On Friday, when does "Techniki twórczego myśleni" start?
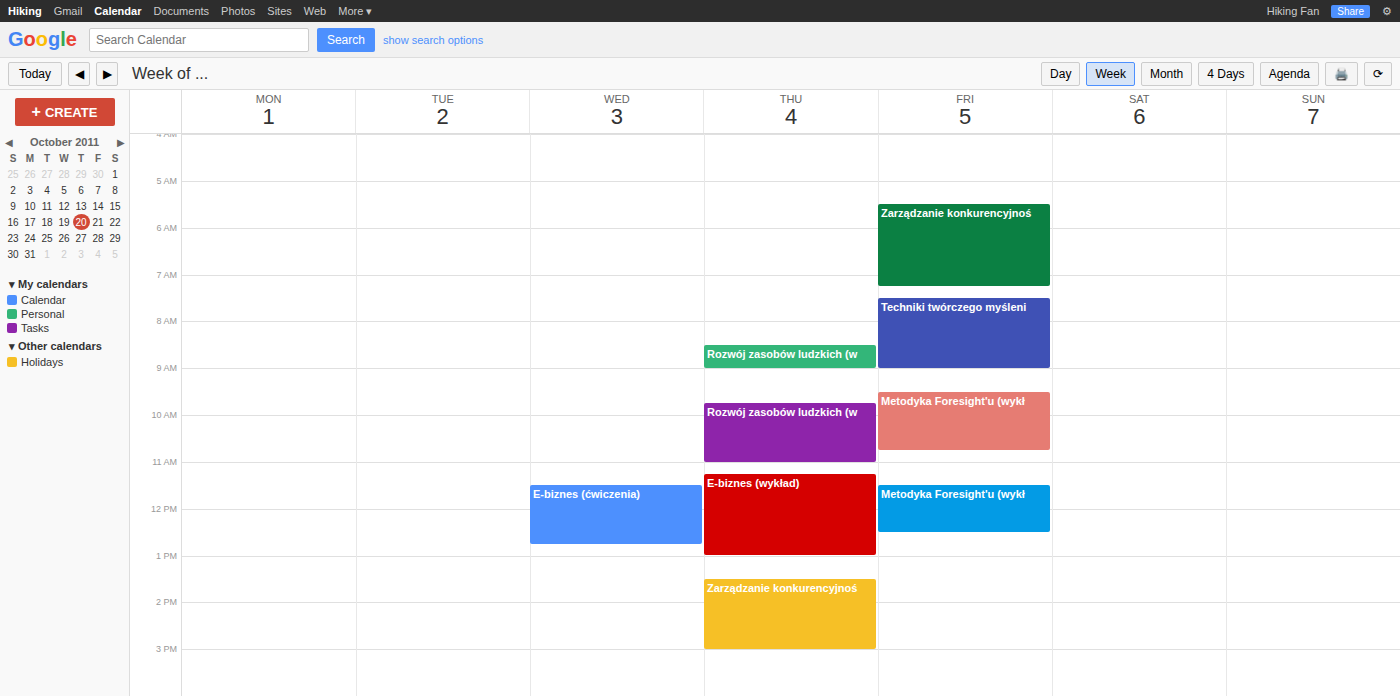
7:30 AM